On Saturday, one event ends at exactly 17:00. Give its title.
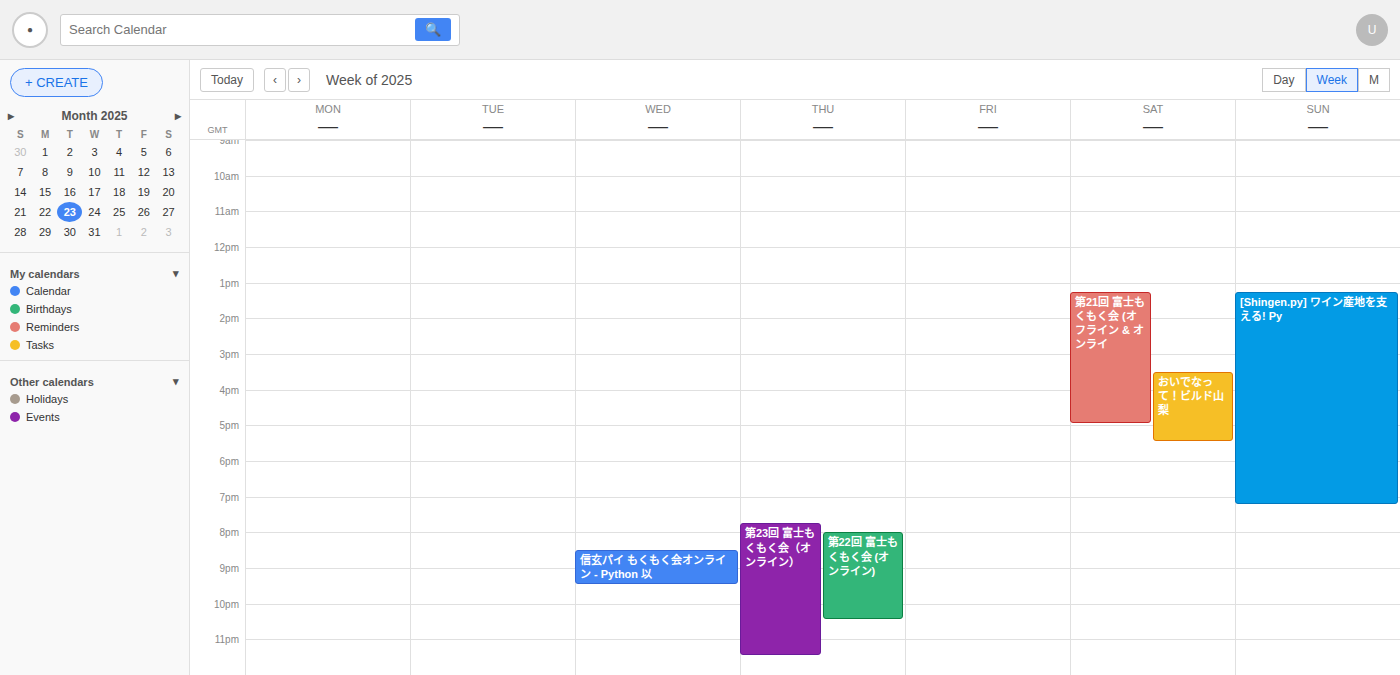
"第21回 富士もくもく会 (オフライン & オンライ"